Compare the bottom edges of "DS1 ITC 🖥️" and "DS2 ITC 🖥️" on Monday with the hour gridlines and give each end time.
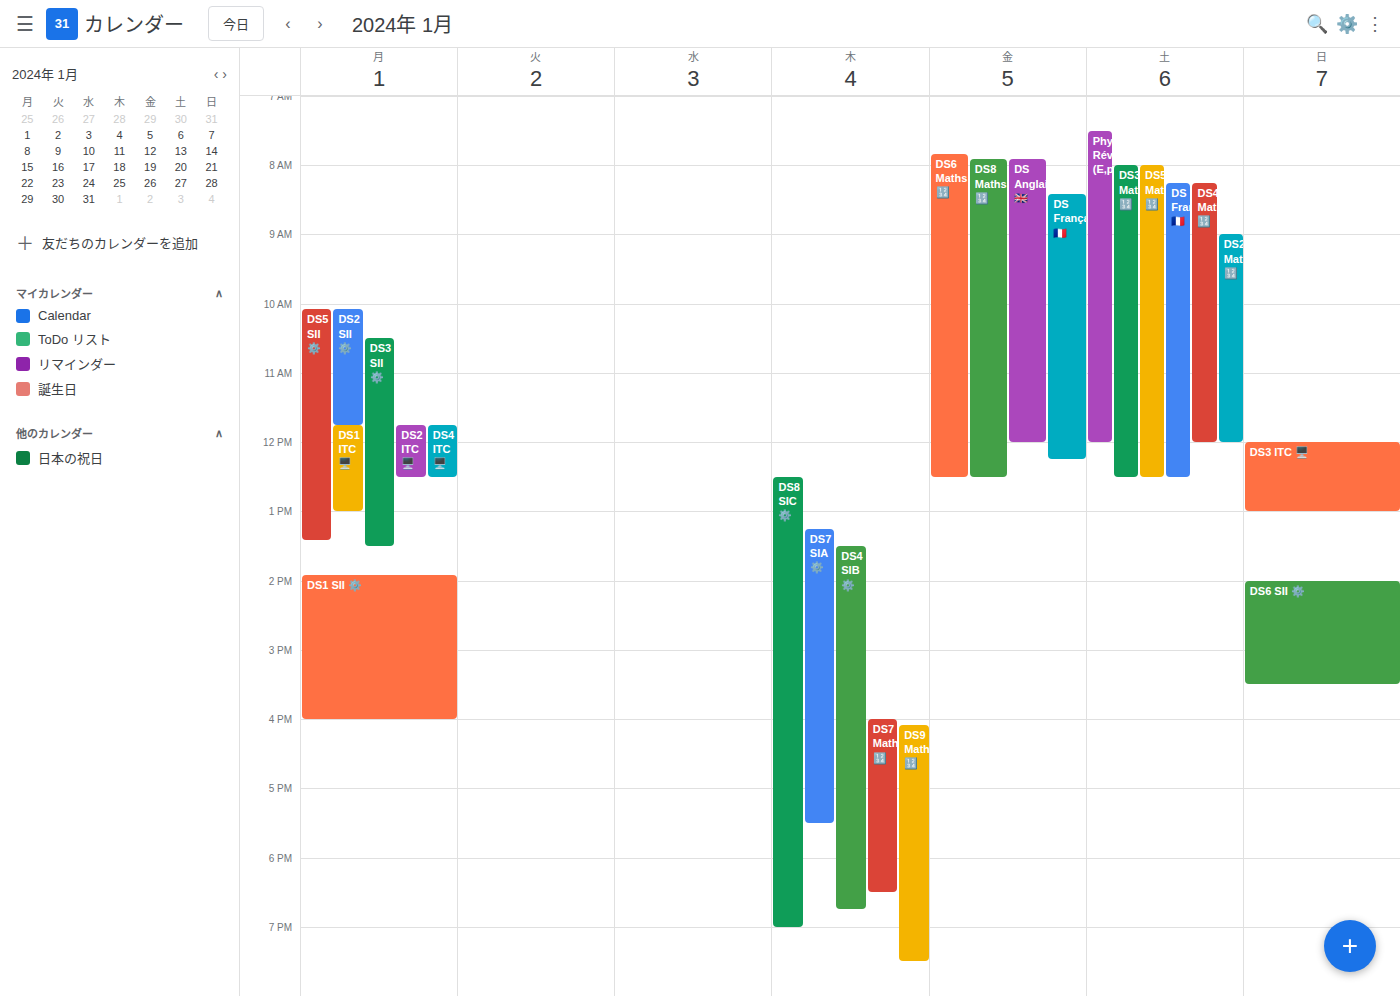
"DS1 ITC 🖥️": 1:00 PM, exactly on the 1 PM line. "DS2 ITC 🖥️": 12:30 PM, halfway between the 12 PM and 1 PM lines.